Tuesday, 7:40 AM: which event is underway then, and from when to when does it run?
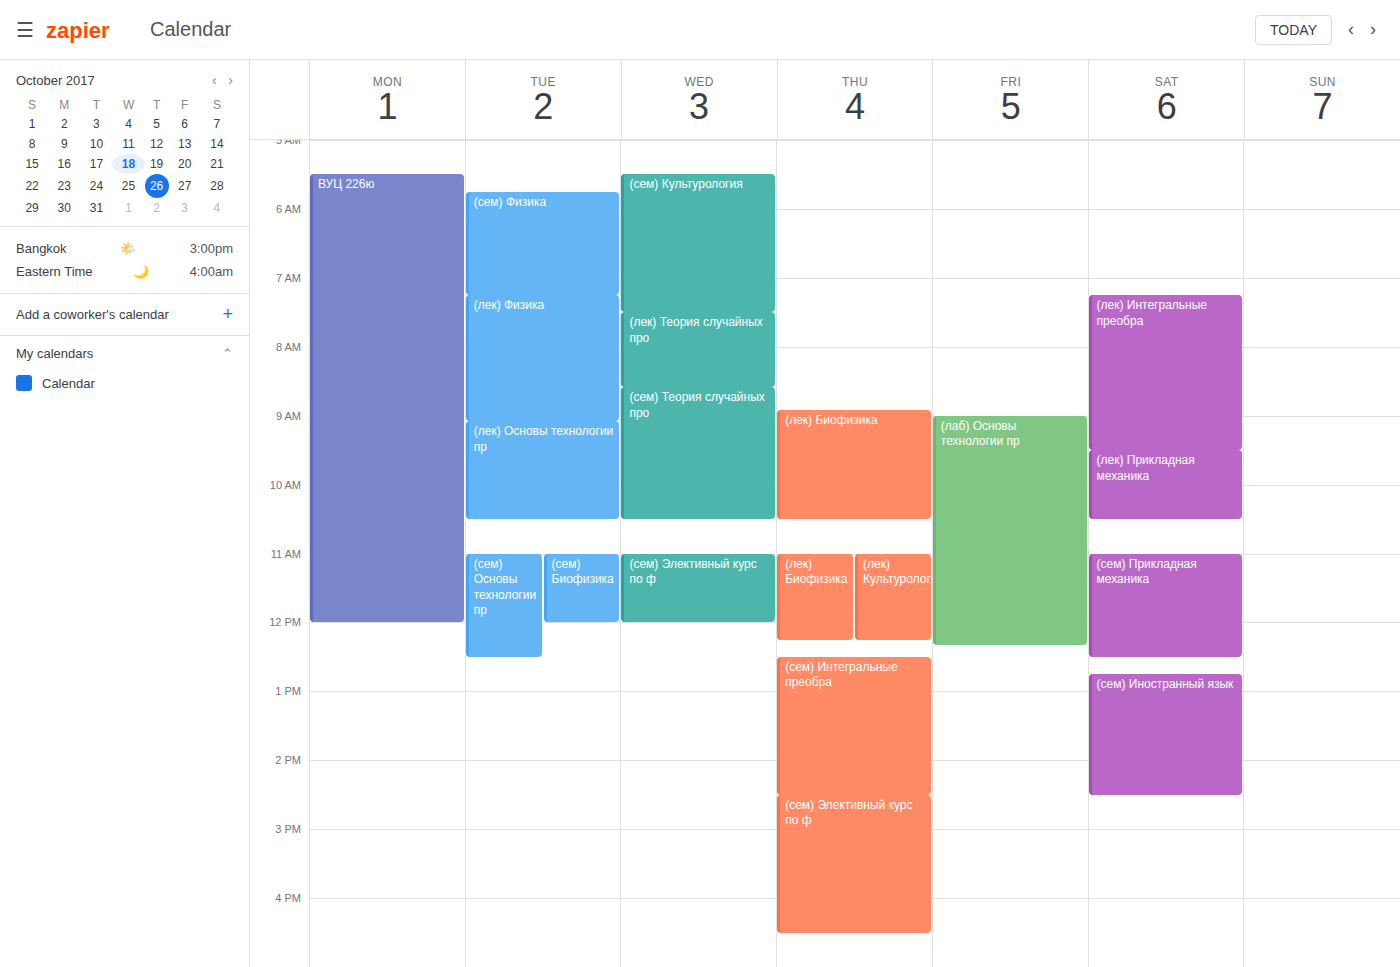
"(лек) Физика", 7:15 AM to 9:05 AM